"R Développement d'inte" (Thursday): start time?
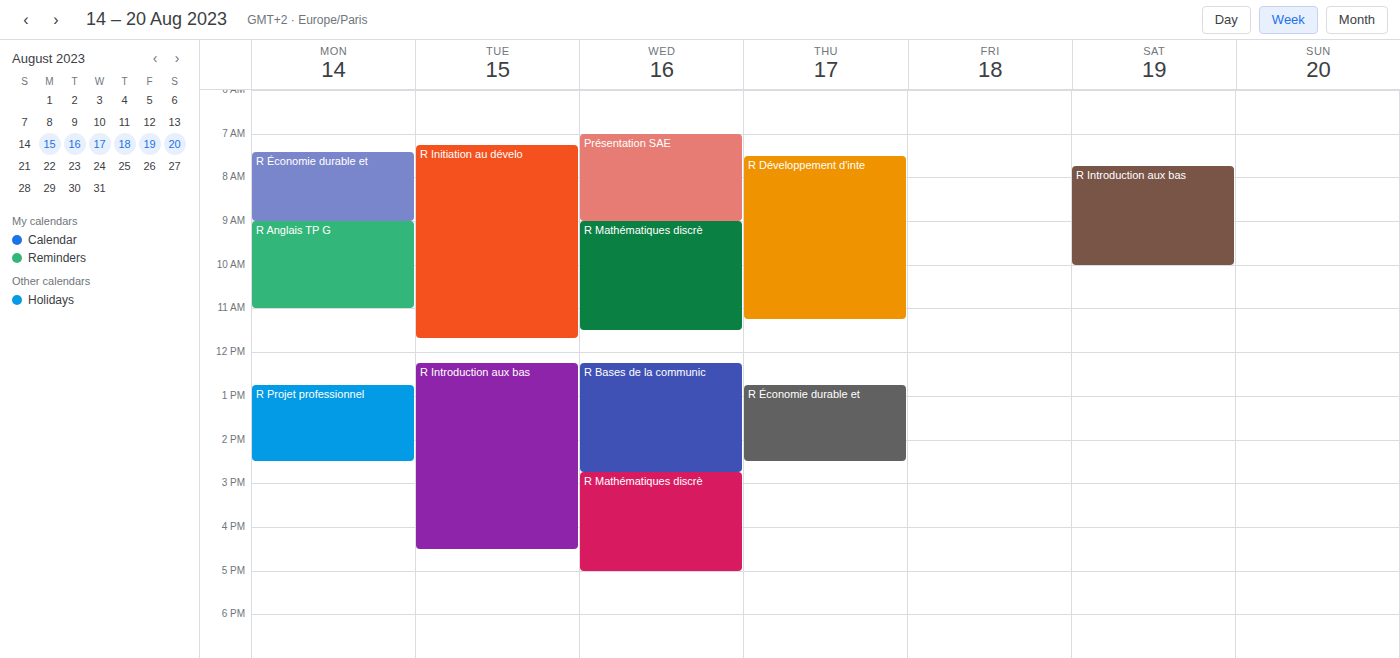
7:30 AM